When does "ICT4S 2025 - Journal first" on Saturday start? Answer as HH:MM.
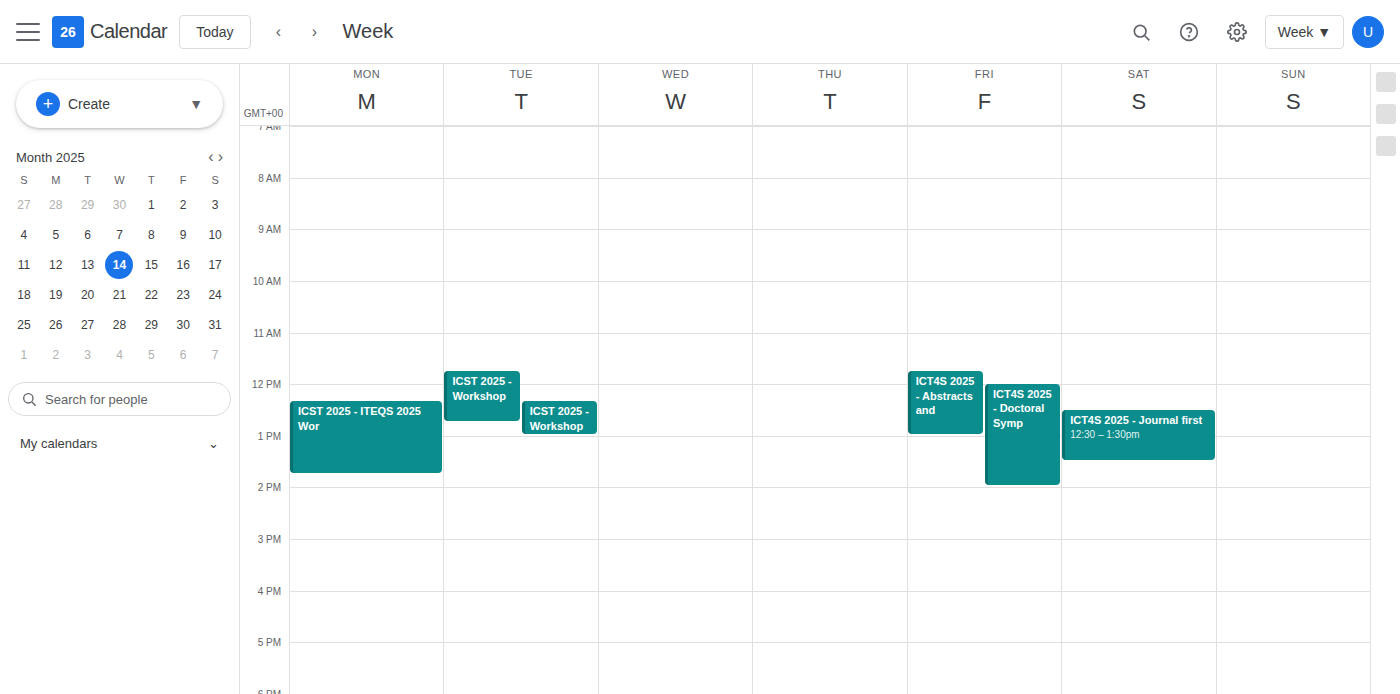
12:30